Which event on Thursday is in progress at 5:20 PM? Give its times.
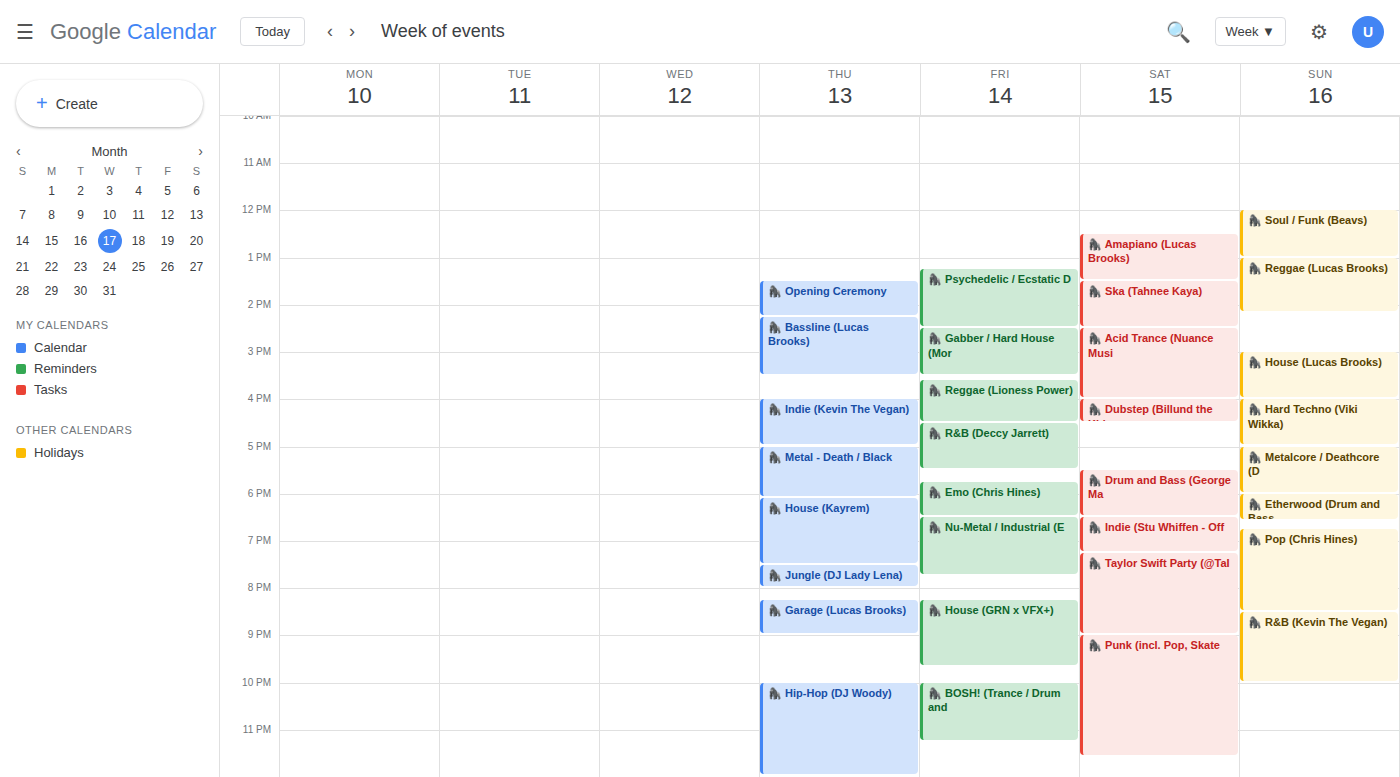
"🦍 Metal - Death / Black", 5:00 PM to 6:05 PM